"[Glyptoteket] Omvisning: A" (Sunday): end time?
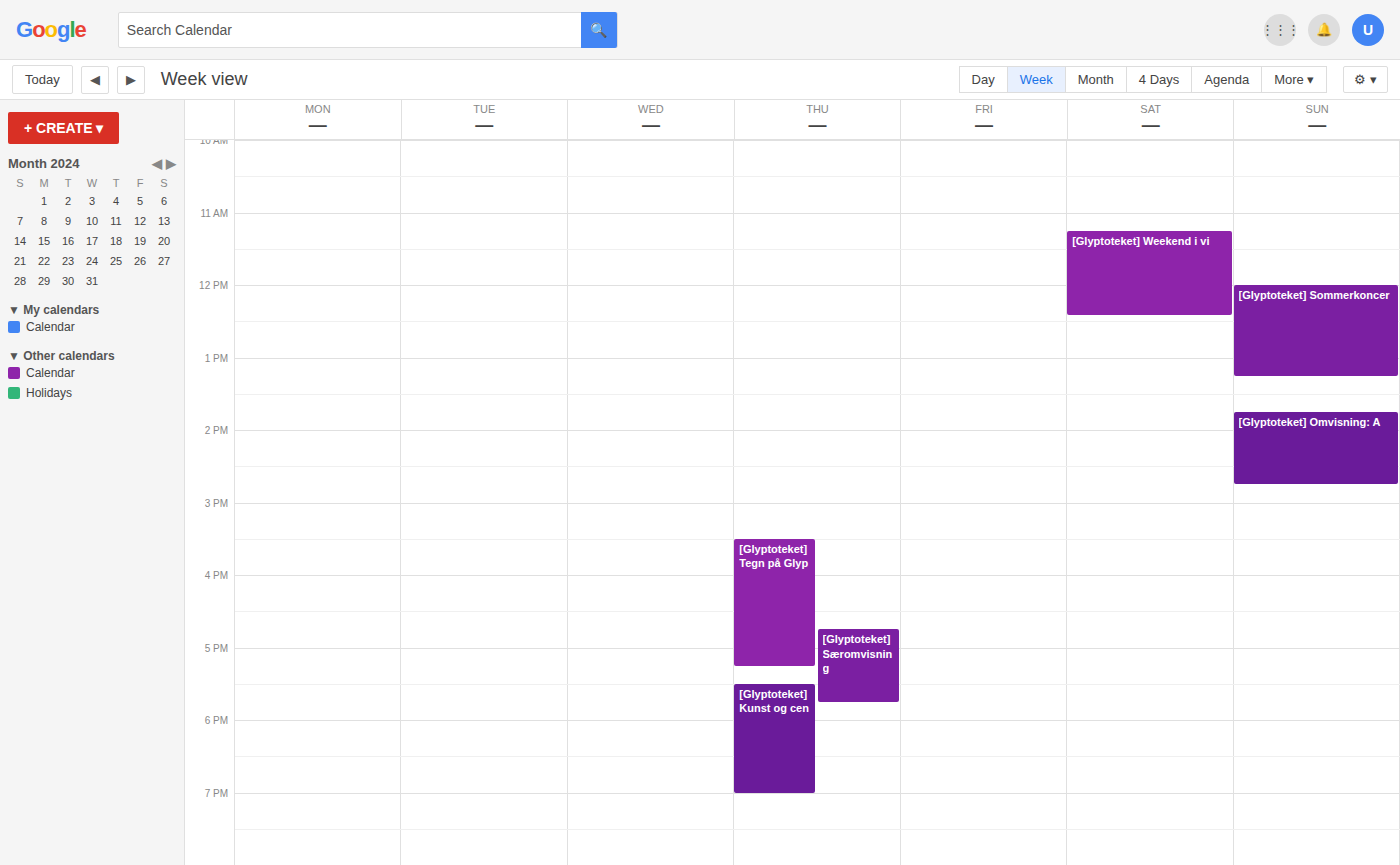
2:45 PM